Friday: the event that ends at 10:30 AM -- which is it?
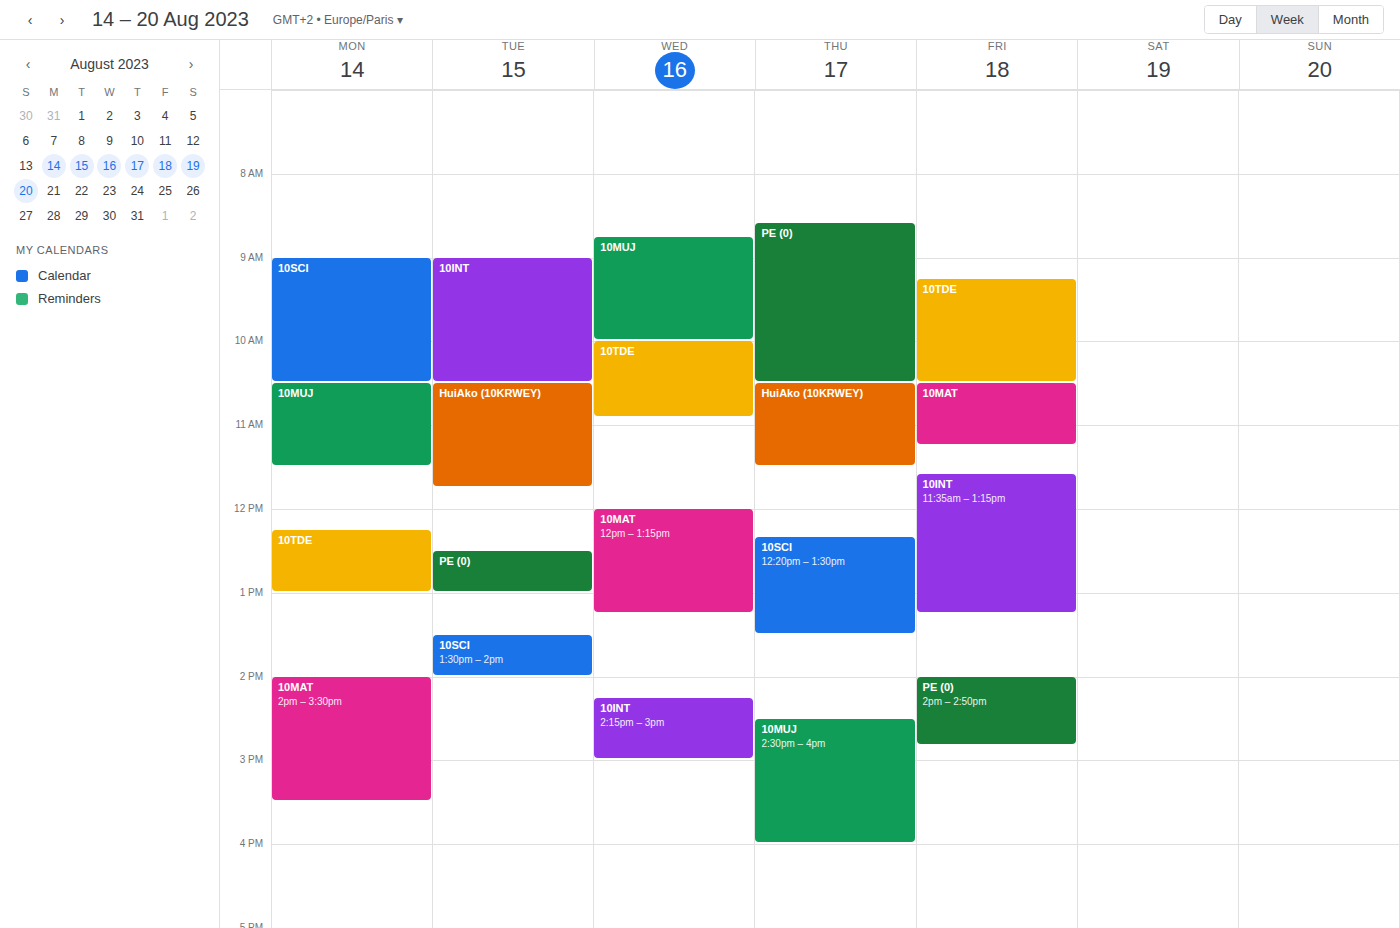
"10TDE"